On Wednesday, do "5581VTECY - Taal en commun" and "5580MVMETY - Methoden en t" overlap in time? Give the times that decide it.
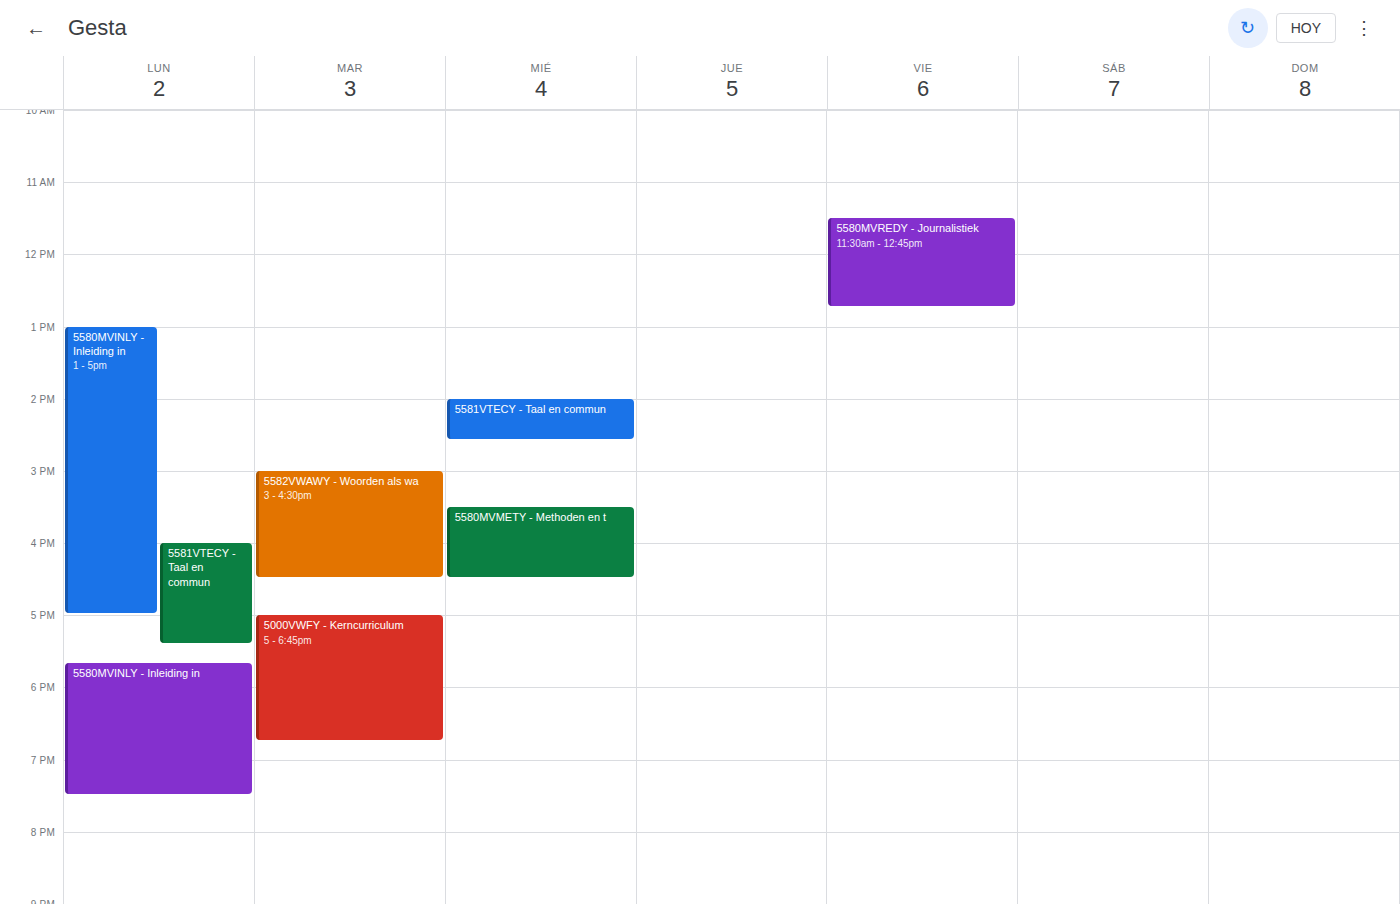
"5581VTECY - Taal en commun" ends at 2:35 PM and "5580MVMETY - Methoden en t" starts at 3:30 PM -- no overlap.